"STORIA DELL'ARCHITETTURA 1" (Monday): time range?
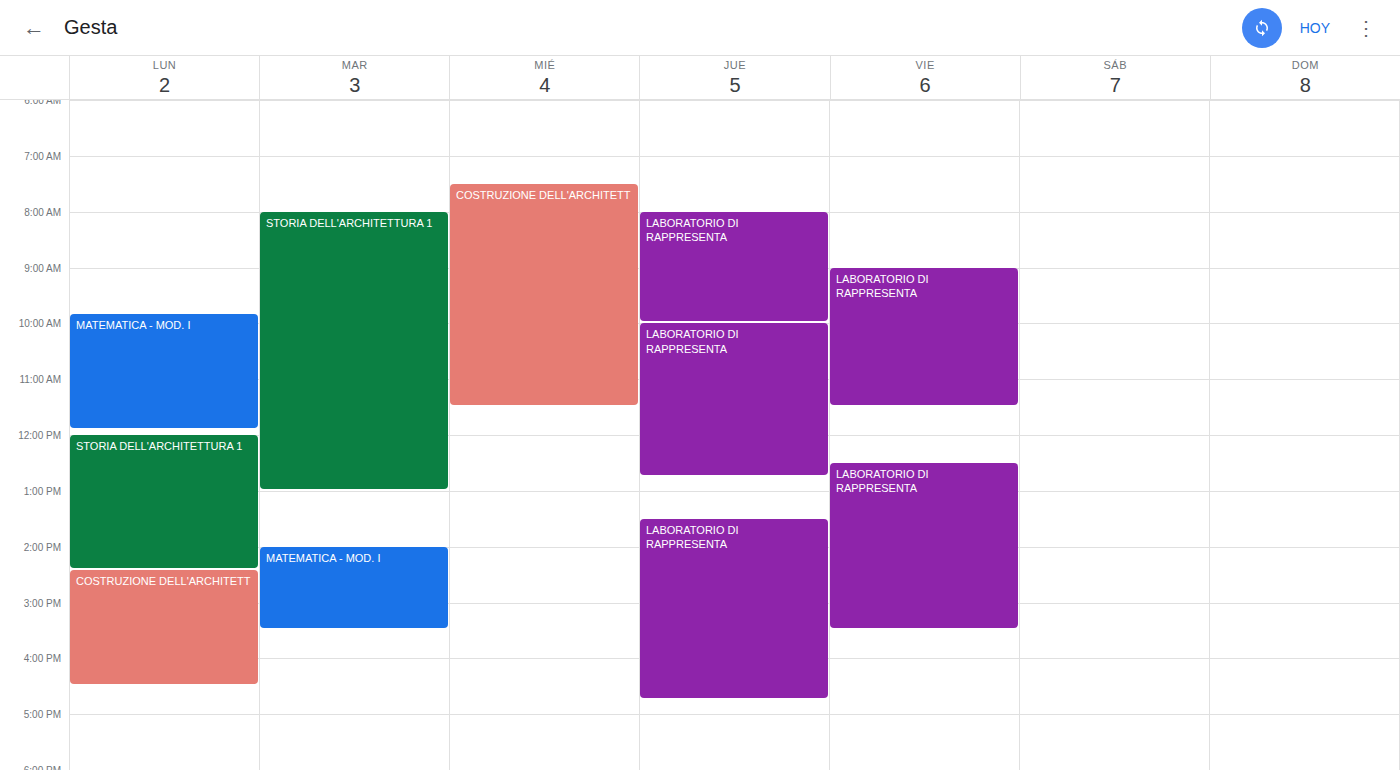
12:00 to 14:25